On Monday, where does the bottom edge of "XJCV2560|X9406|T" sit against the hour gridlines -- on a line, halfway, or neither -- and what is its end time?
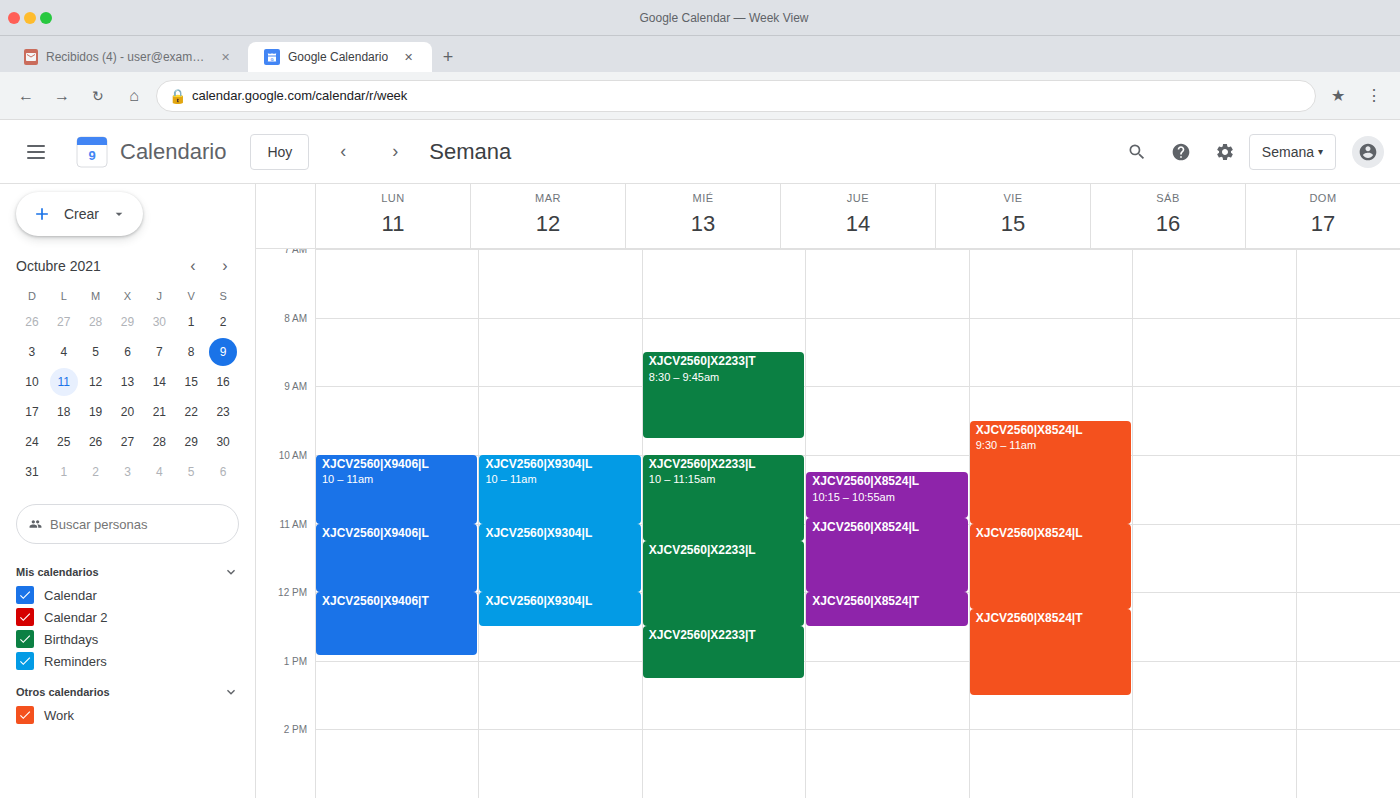
12:55 -- neither: 55 minutes below the 12:00 line and 5 minutes above the 13:00 line.